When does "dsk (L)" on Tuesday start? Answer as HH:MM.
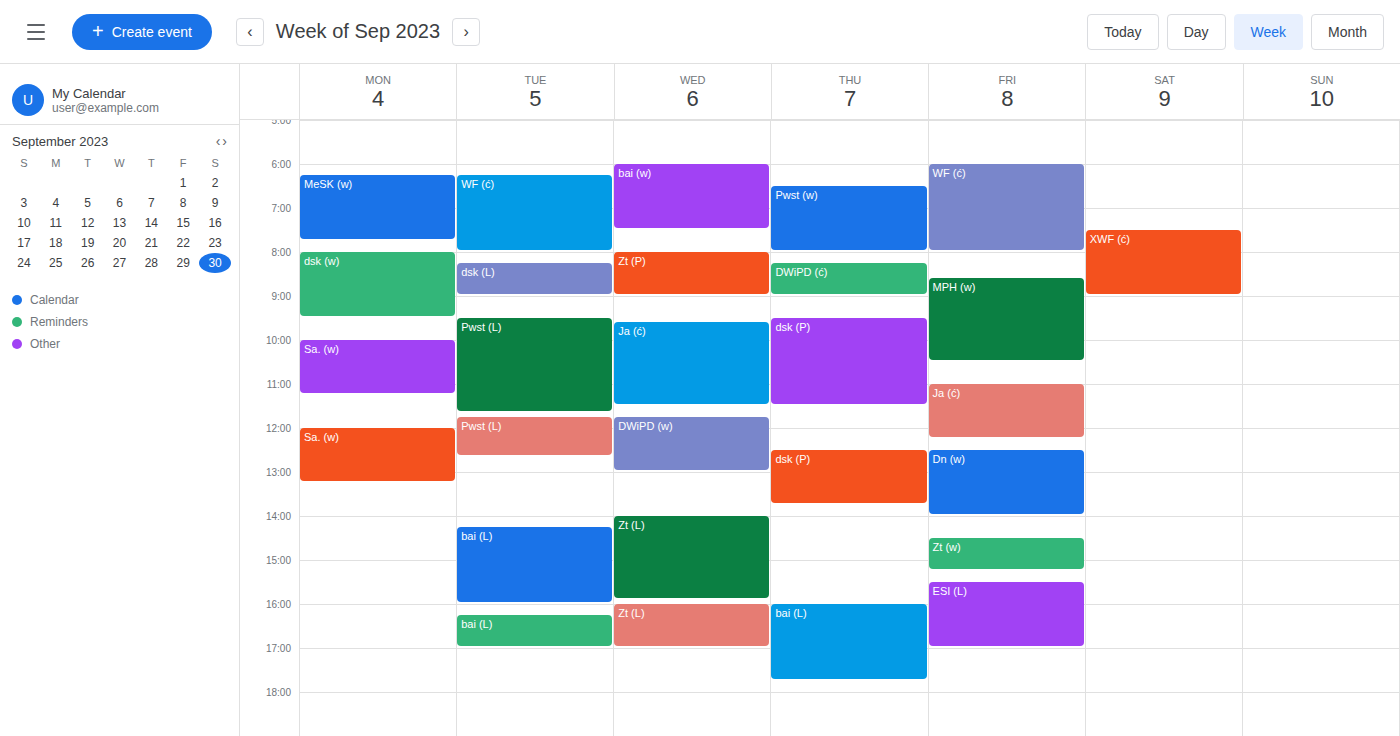
08:15